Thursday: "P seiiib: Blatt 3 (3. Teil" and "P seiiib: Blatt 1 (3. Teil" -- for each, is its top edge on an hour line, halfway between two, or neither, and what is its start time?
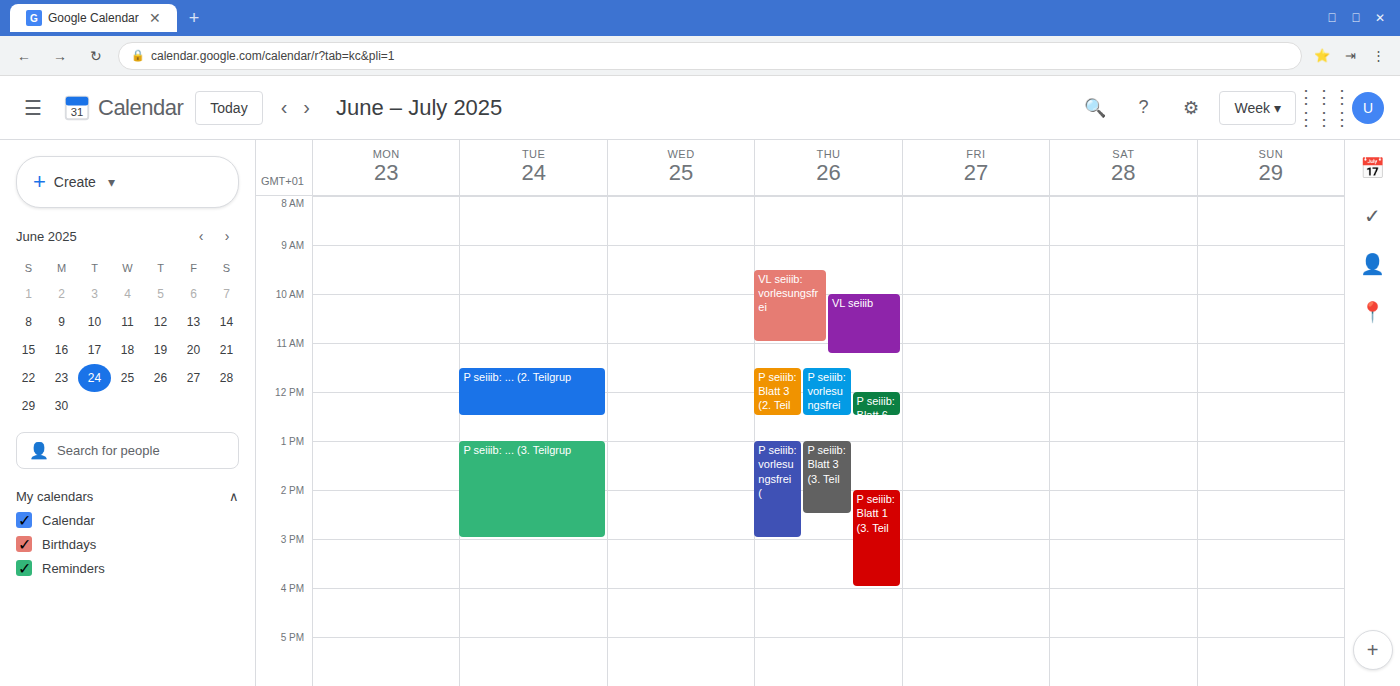
"P seiiib: Blatt 3 (3. Teil": 1:00 PM, exactly on the 1 PM line. "P seiiib: Blatt 1 (3. Teil": 2:00 PM, exactly on the 2 PM line.